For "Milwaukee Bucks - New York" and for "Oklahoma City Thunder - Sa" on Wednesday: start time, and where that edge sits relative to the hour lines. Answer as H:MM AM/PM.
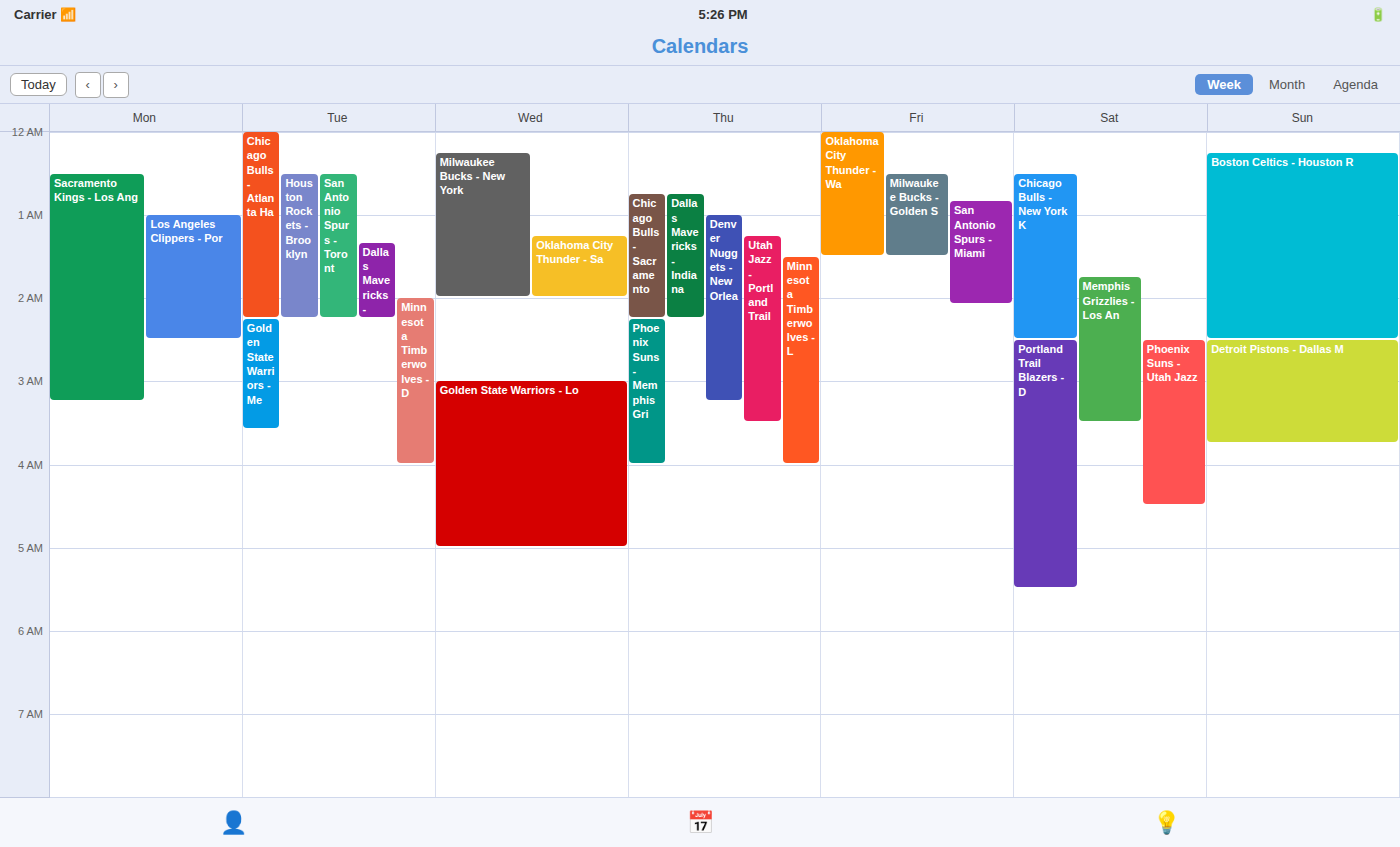
"Milwaukee Bucks - New York": 12:15 AM, neither: a quarter of the way from the 12 AM line to the 1 AM line. "Oklahoma City Thunder - Sa": 1:15 AM, neither: a quarter of the way from the 1 AM line to the 2 AM line.